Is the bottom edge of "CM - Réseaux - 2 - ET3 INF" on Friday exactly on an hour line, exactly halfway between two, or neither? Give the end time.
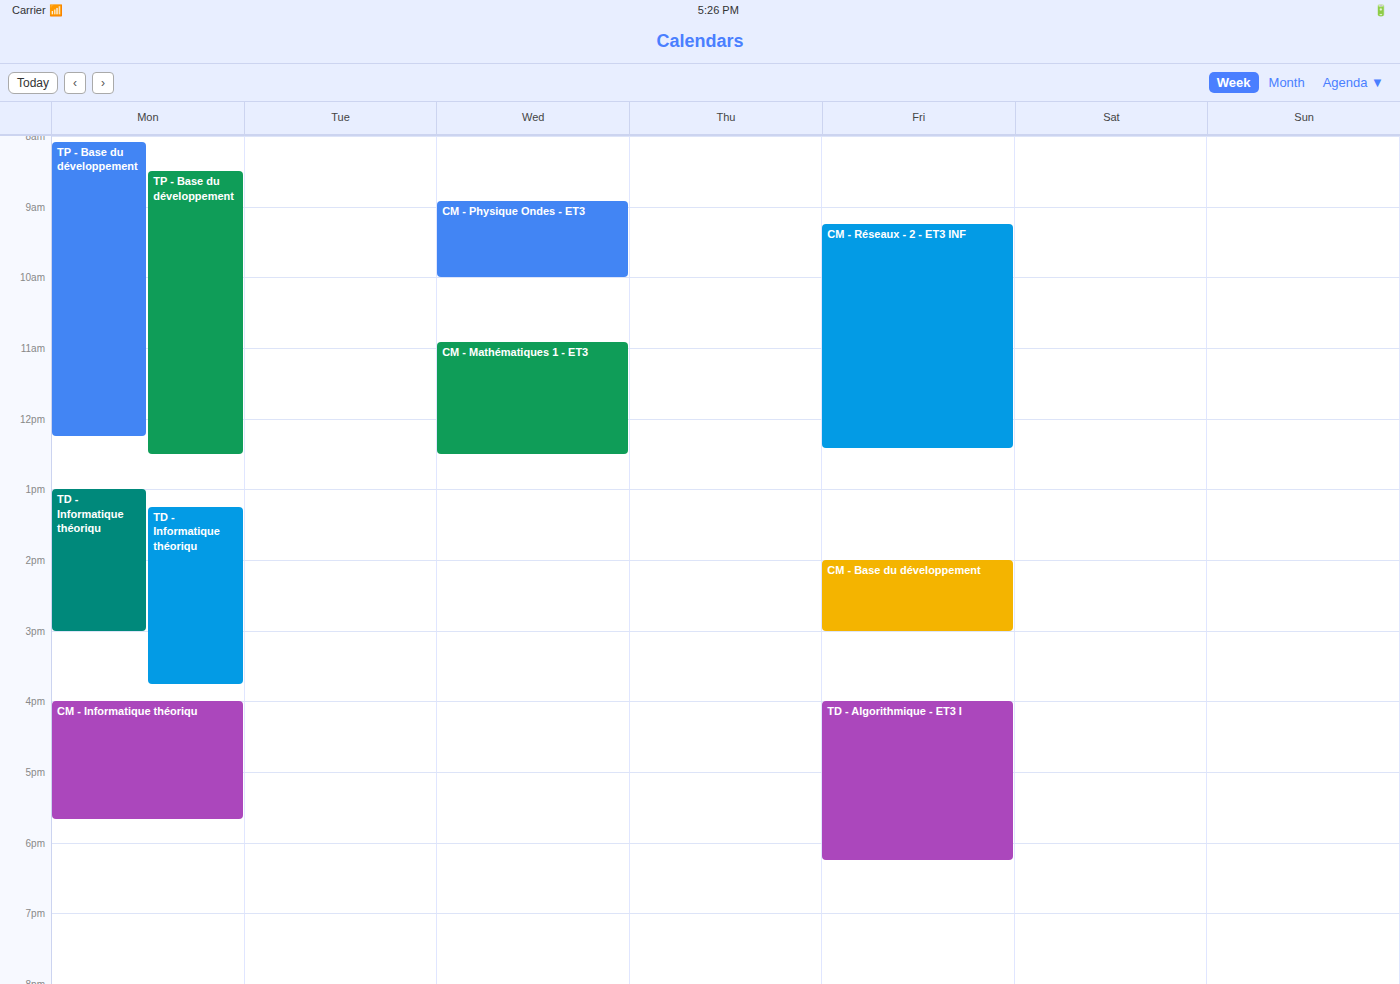
12:25 PM -- neither: 25 minutes below the 12 PM line and 35 minutes above the 1 PM line.